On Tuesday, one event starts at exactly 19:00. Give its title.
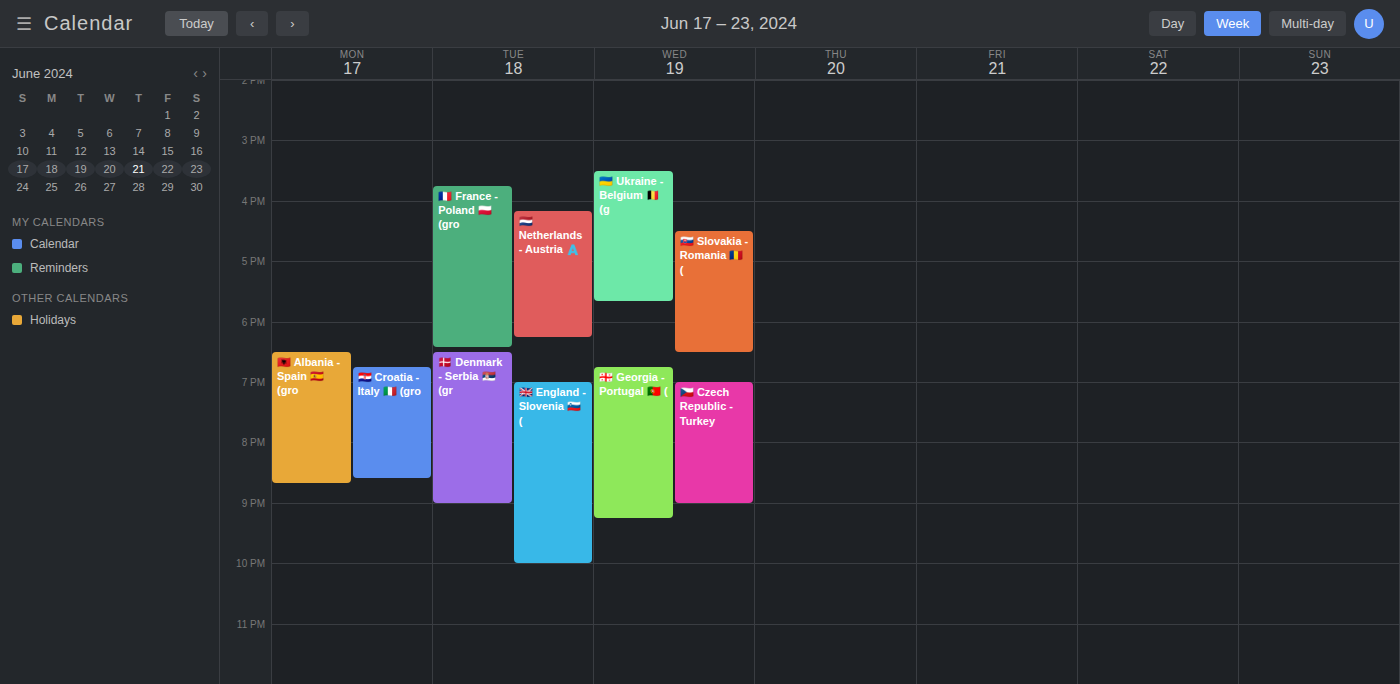
"🇬🇧 England - Slovenia 🇸🇮 ("